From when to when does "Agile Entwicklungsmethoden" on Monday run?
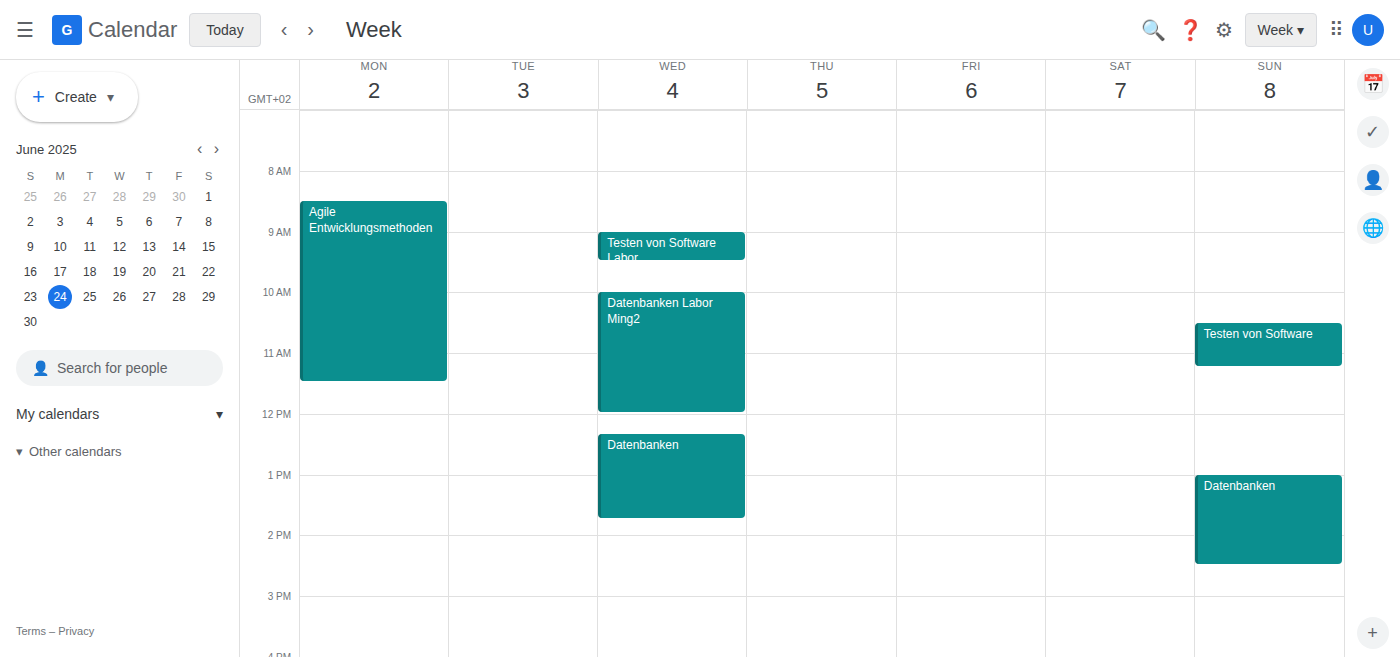
8:30 AM to 11:30 AM